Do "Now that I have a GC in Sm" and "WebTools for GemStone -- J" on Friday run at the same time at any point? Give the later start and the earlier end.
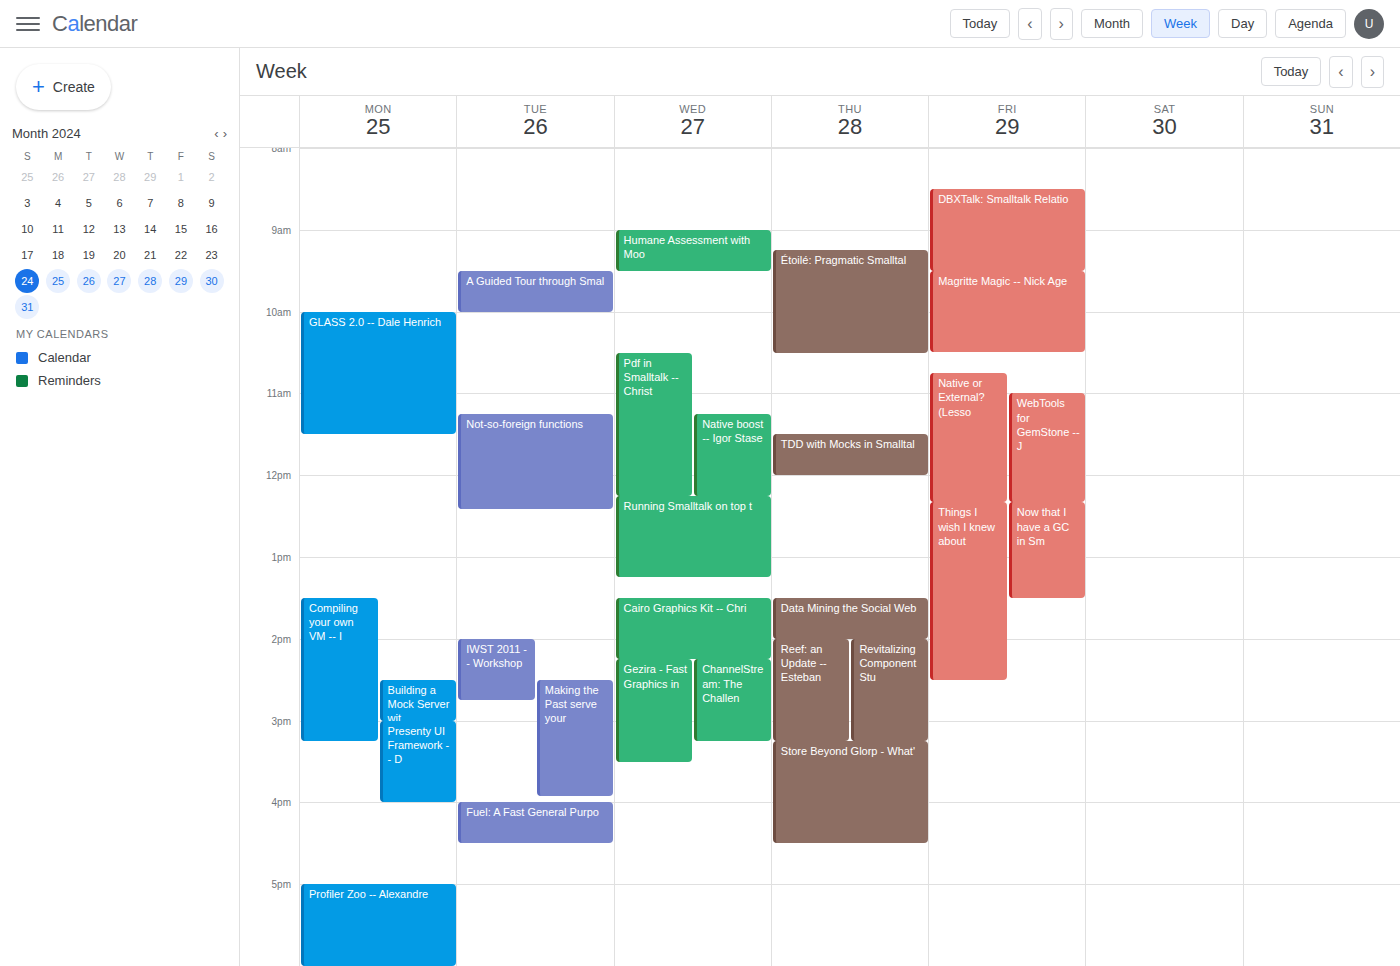
"WebTools for GemStone -- J" ends at 12:20, exactly when "Now that I have a GC in Sm" starts -- they touch but do not overlap.